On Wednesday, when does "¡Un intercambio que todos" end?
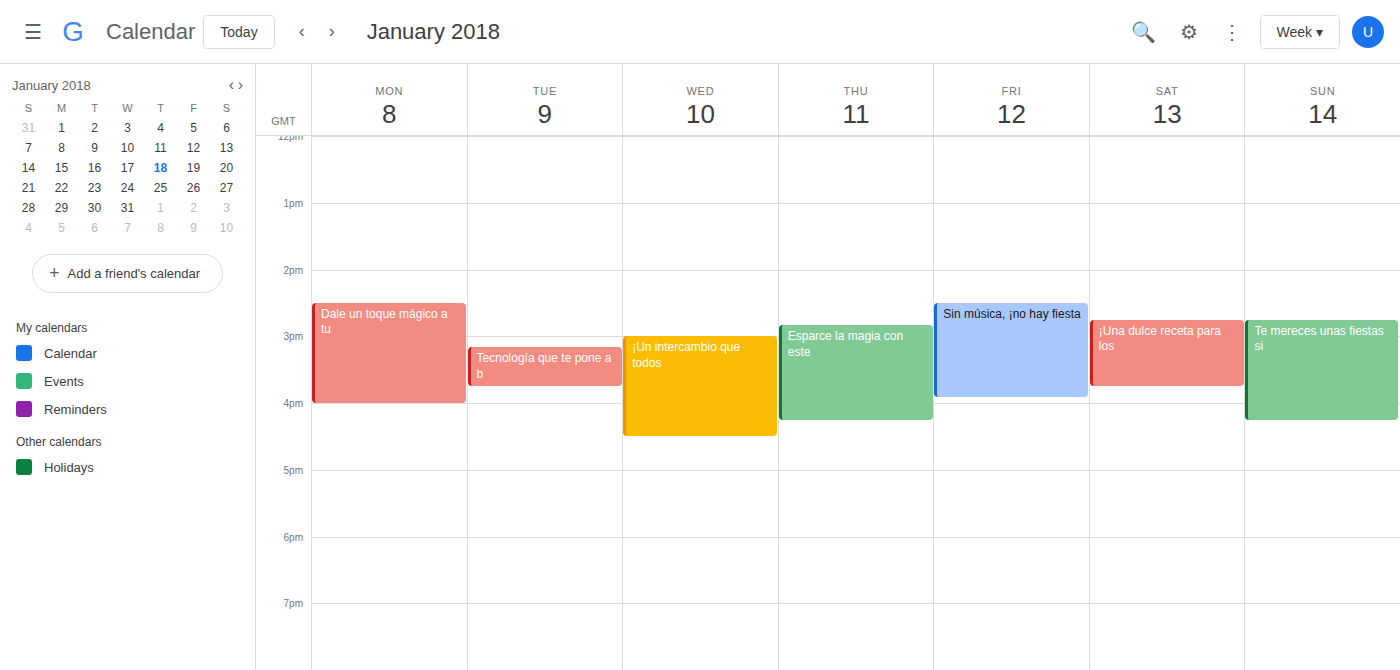
4:30 PM